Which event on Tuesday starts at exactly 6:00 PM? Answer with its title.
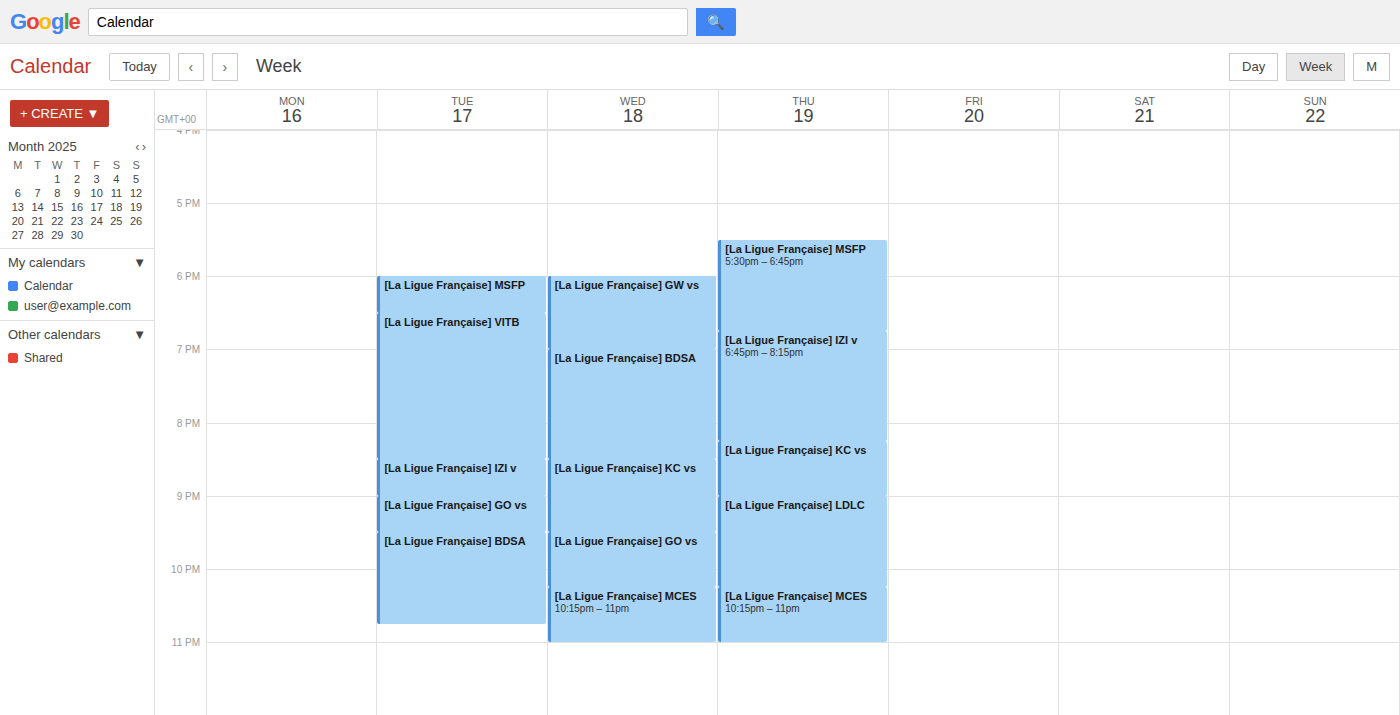
"[La Ligue Française] MSFP"